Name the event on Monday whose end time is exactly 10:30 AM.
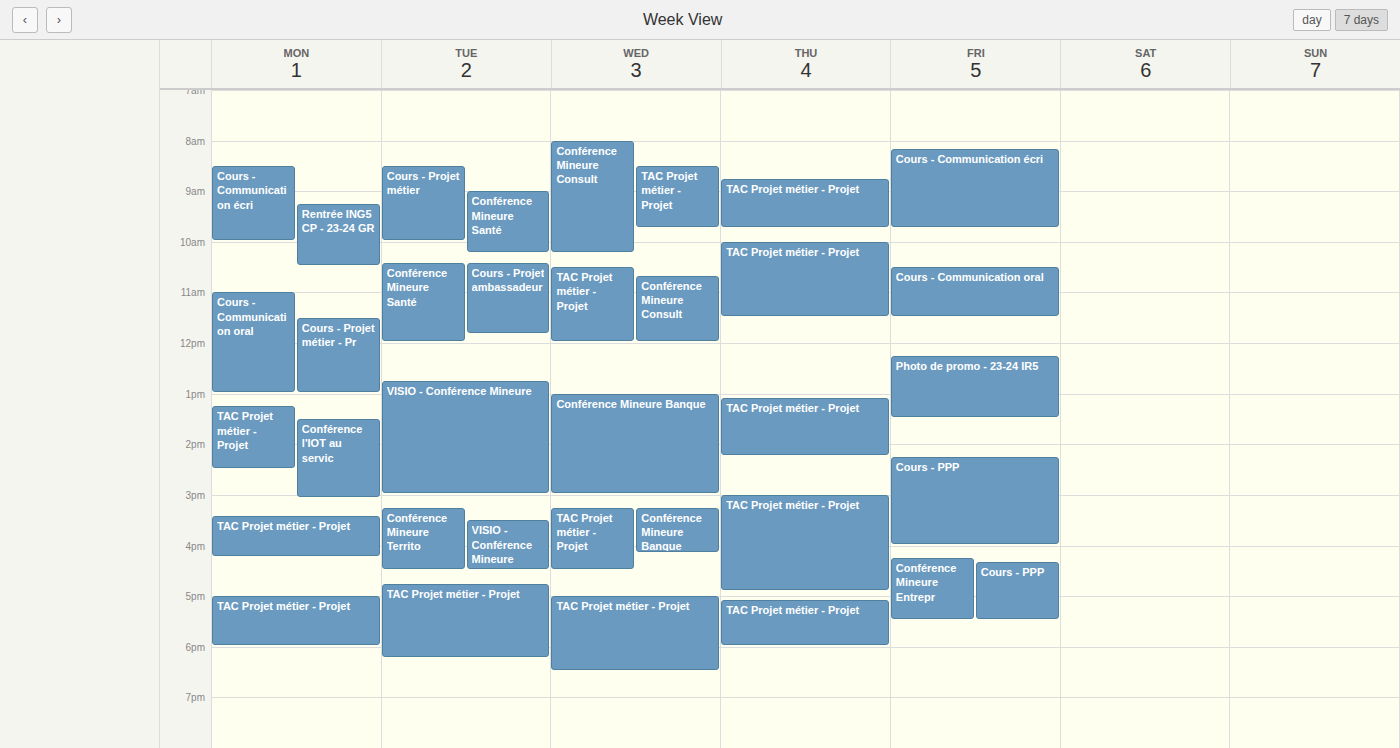
"Rentrée ING5 CP - 23-24 GR"